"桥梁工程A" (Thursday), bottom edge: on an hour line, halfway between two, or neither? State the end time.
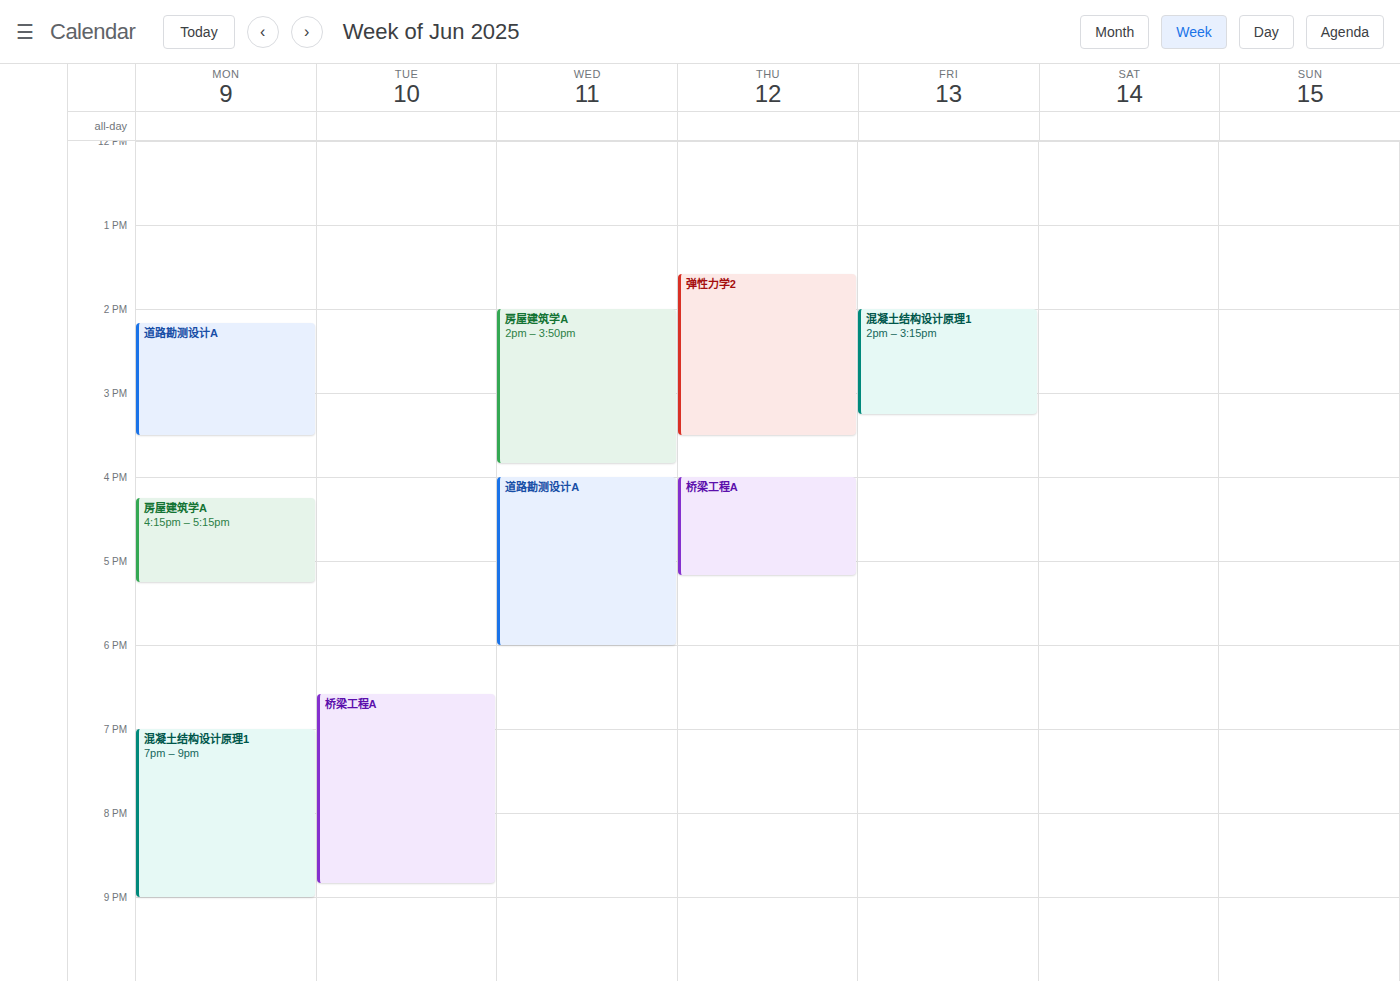
5:10 PM -- neither: 10 minutes below the 5 PM line and 50 minutes above the 6 PM line.